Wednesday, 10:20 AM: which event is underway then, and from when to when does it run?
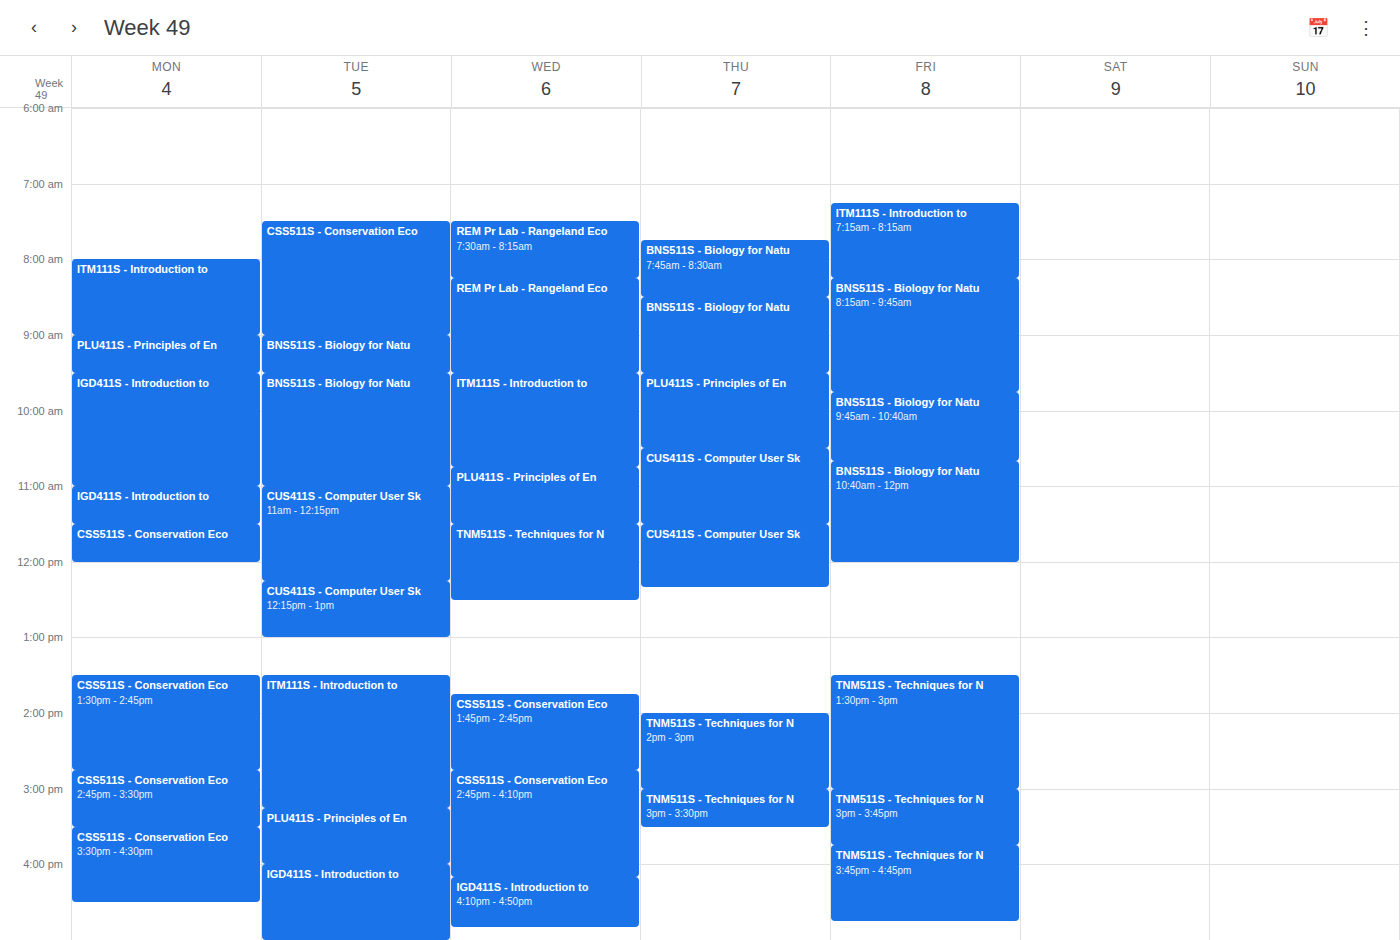
"ITM111S - Introduction to", 9:30 AM to 10:45 AM